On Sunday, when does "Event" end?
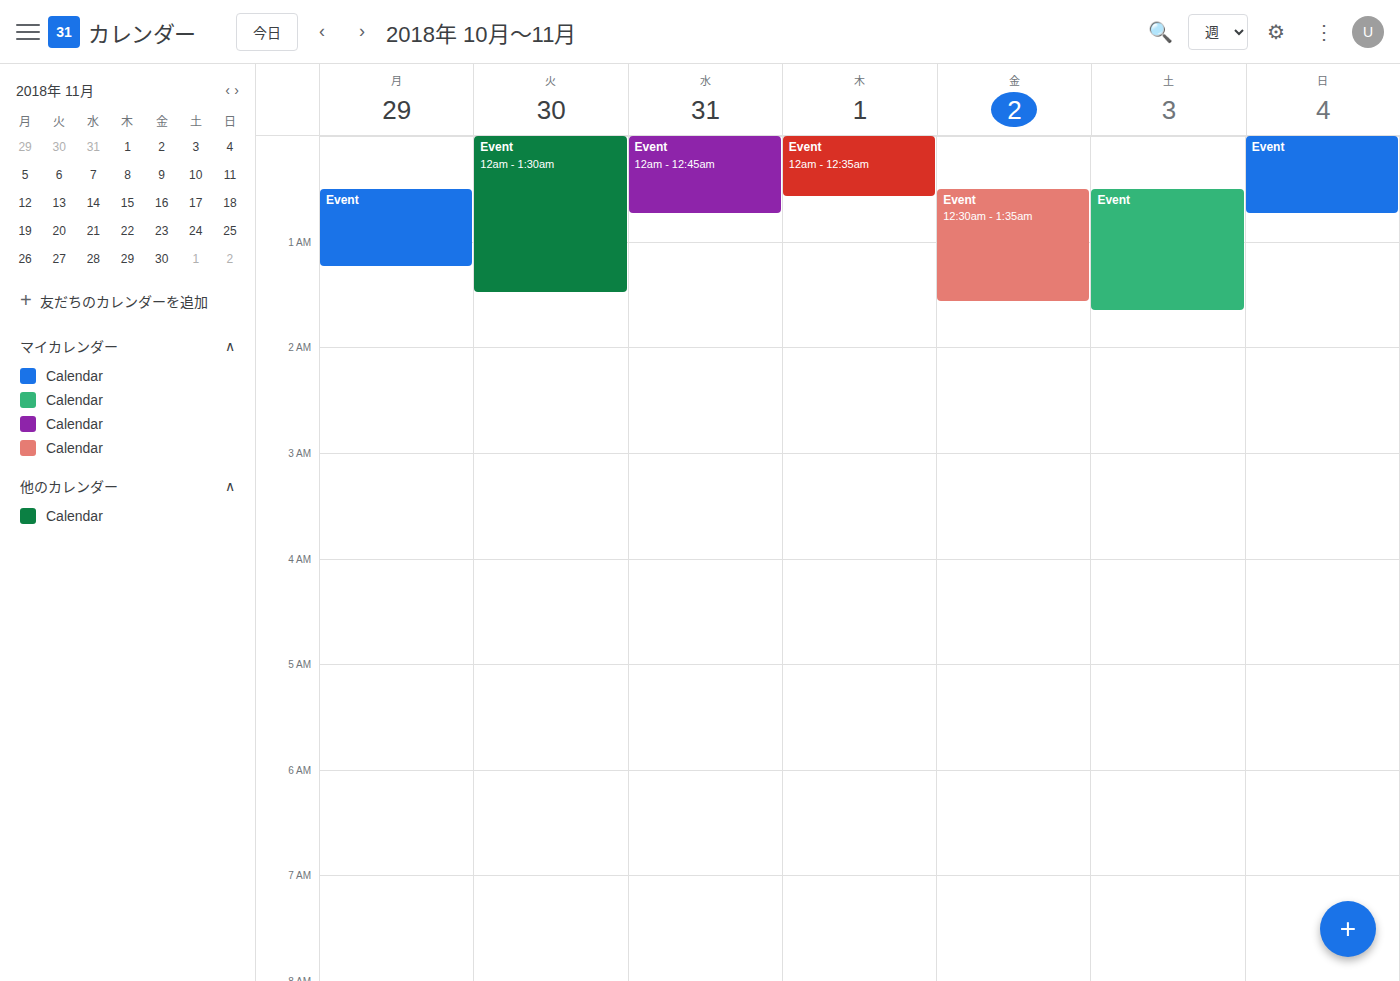
00:45